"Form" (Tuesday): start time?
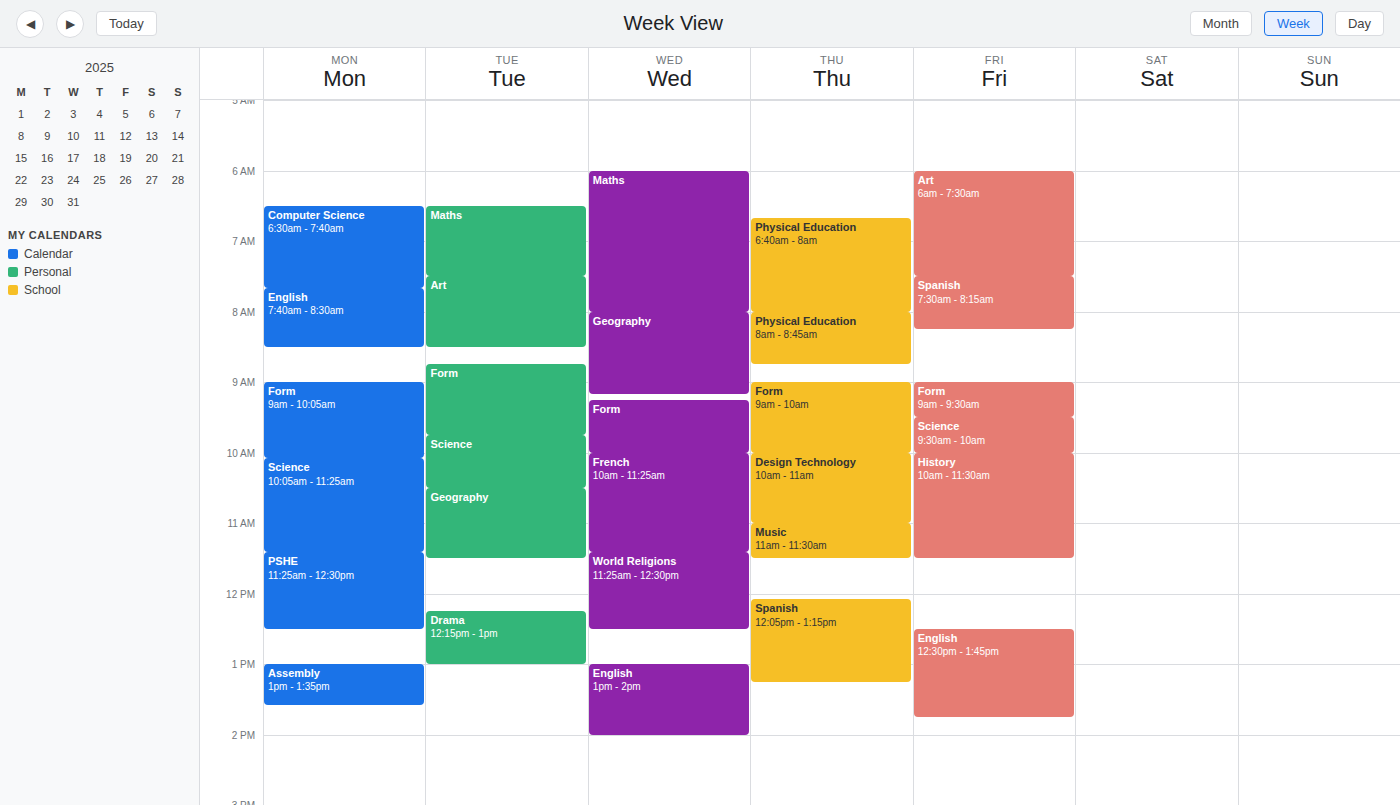
8:45 AM